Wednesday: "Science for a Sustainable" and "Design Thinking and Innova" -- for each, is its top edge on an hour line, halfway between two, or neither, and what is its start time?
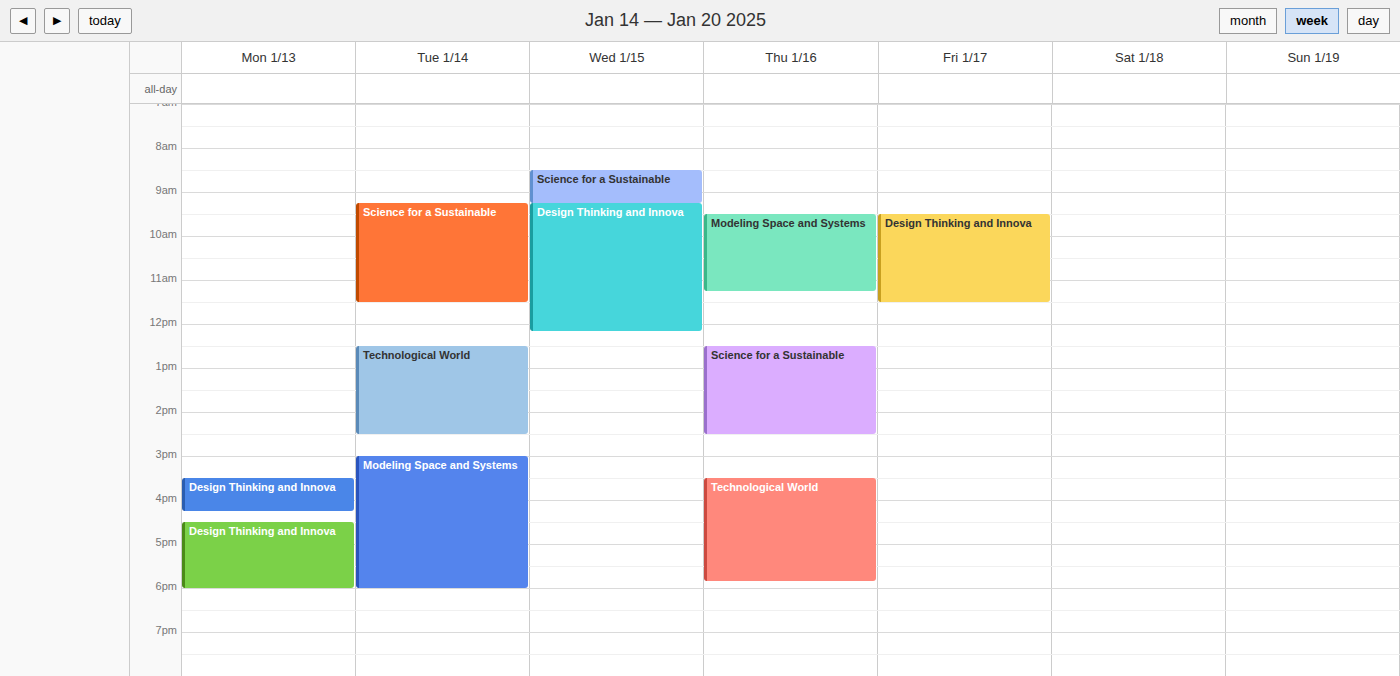
"Science for a Sustainable": 8:30 AM, halfway between the 8 AM and 9 AM lines. "Design Thinking and Innova": 9:15 AM, neither: a quarter of the way from the 9 AM line to the 10 AM line.